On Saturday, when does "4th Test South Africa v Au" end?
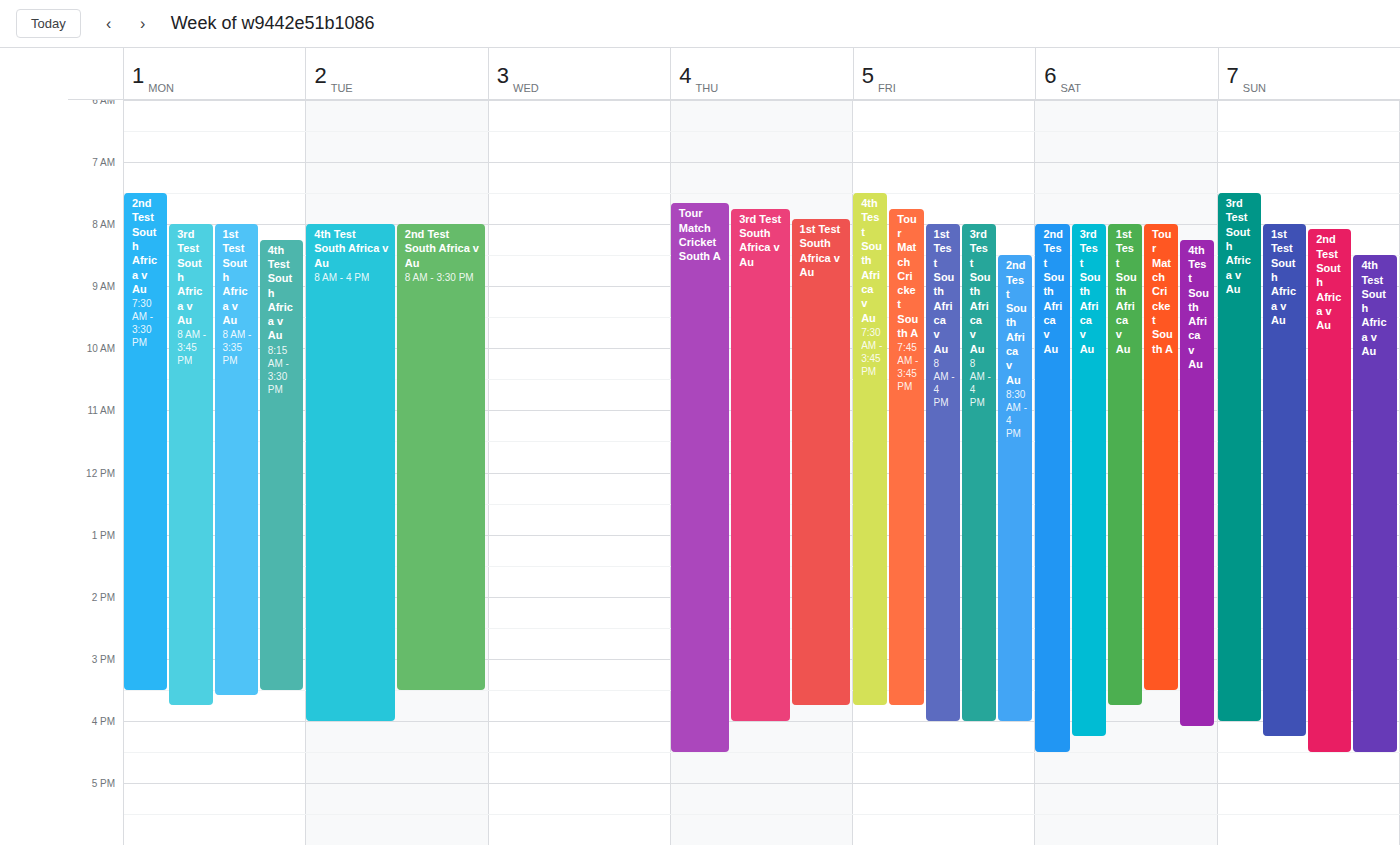
4:05 PM